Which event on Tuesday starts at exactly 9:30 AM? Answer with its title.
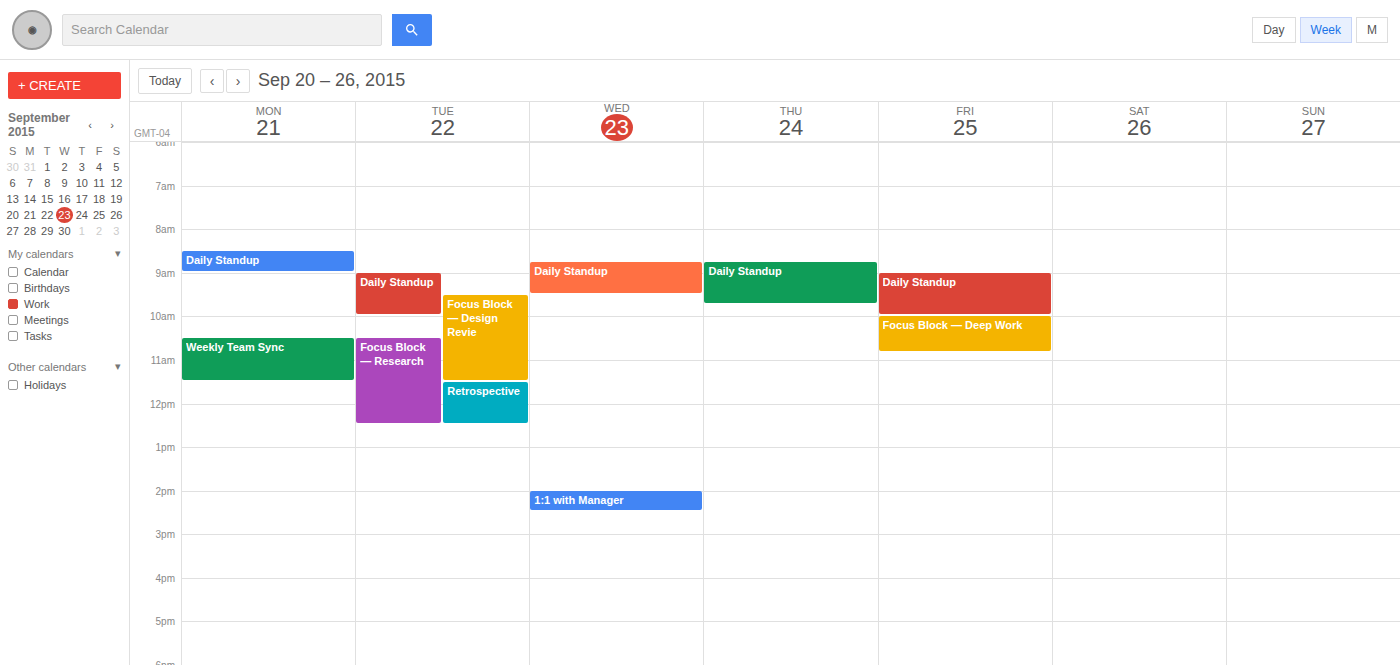
"Focus Block — Design Revie"